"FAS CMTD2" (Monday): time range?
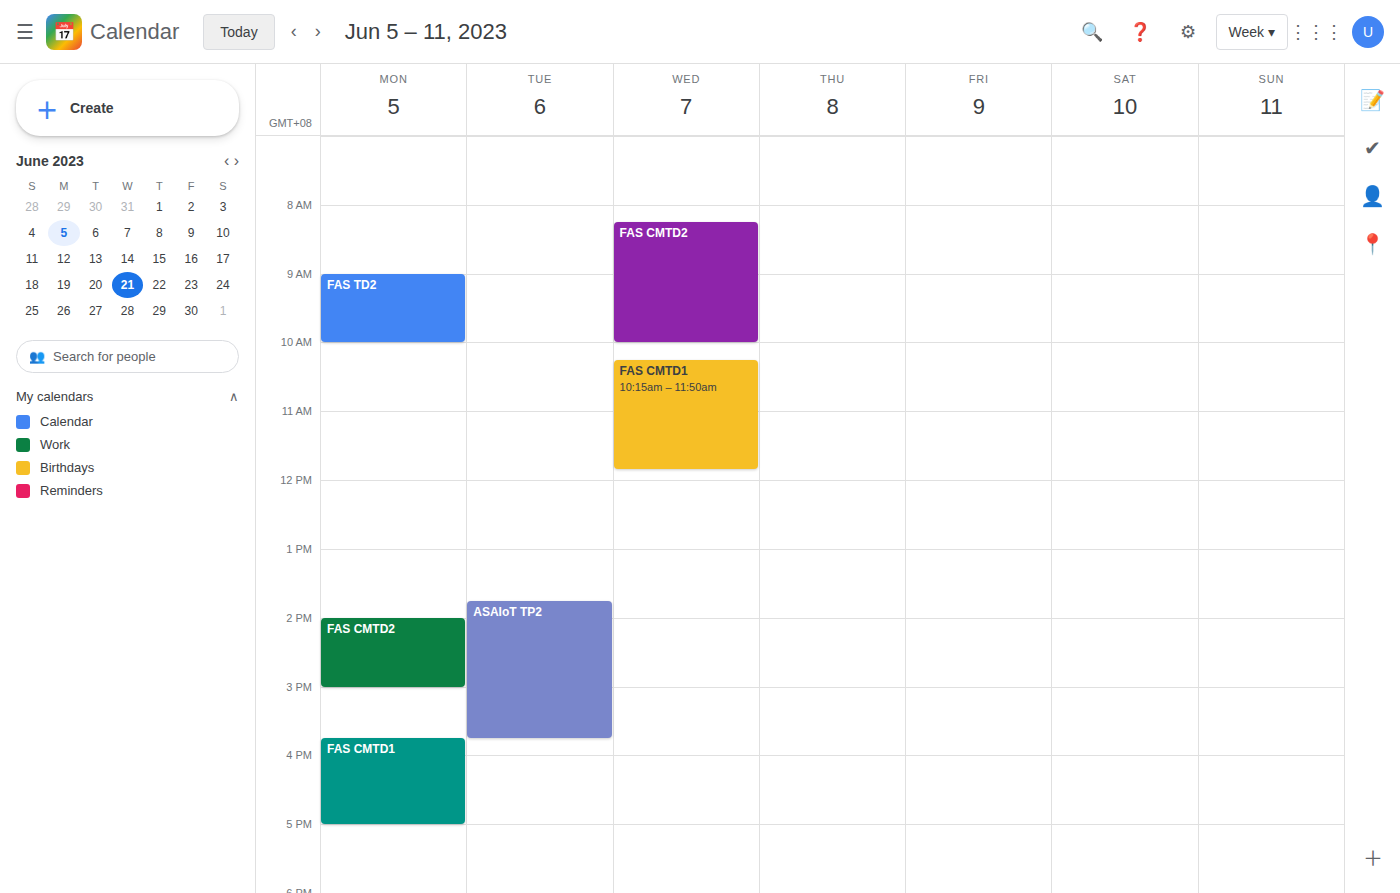
2:00 PM to 3:00 PM